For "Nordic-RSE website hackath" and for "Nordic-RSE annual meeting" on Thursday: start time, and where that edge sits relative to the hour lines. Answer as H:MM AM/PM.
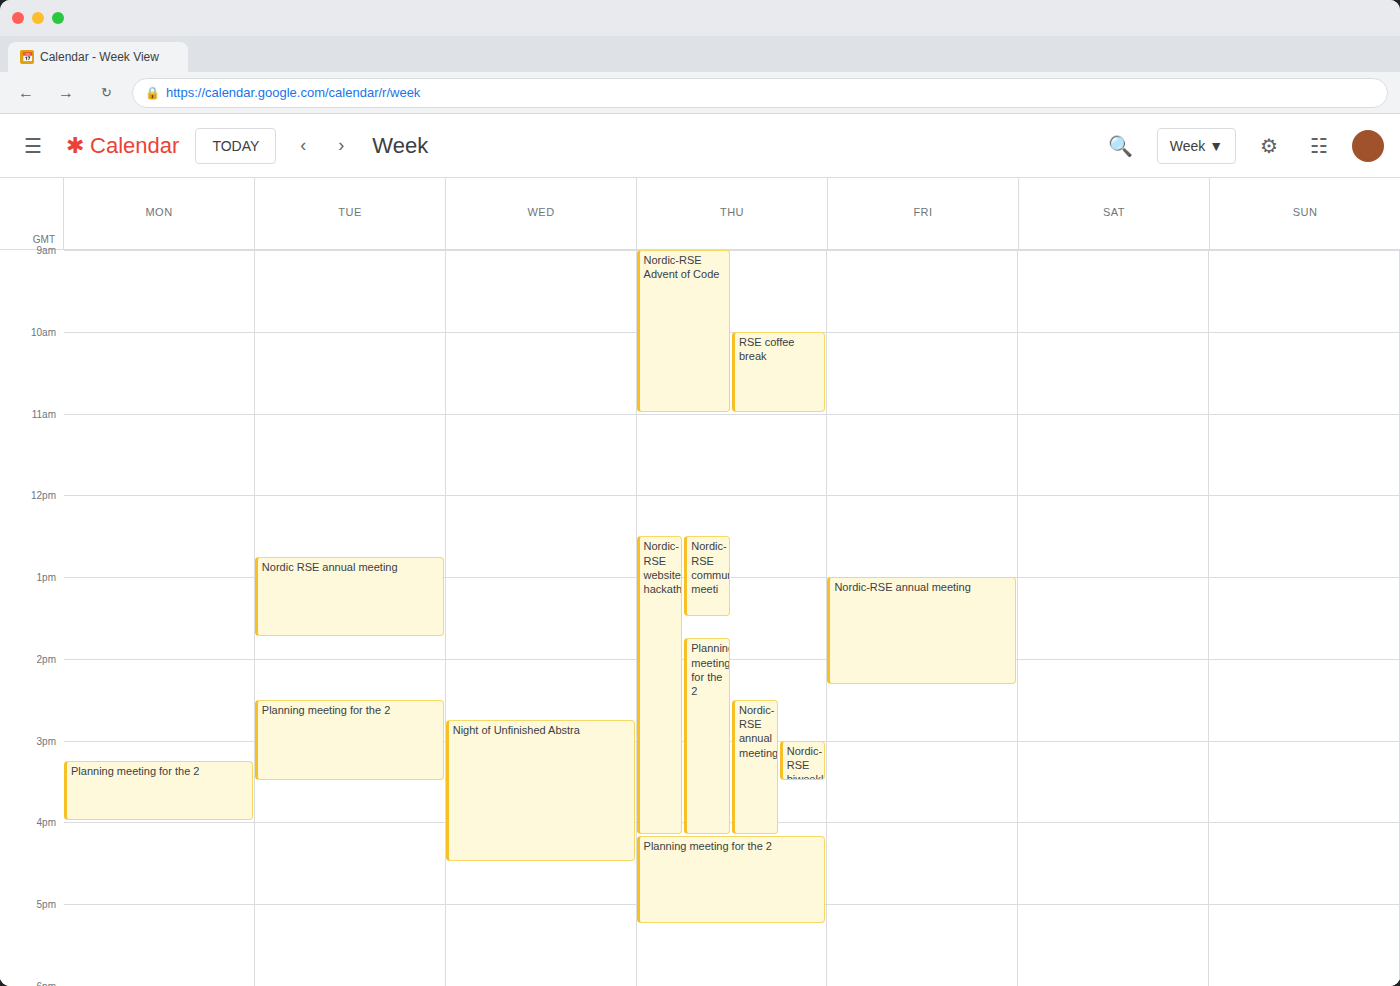
"Nordic-RSE website hackath": 12:30 PM, halfway between the 12 PM and 1 PM lines. "Nordic-RSE annual meeting": 2:30 PM, halfway between the 2 PM and 3 PM lines.